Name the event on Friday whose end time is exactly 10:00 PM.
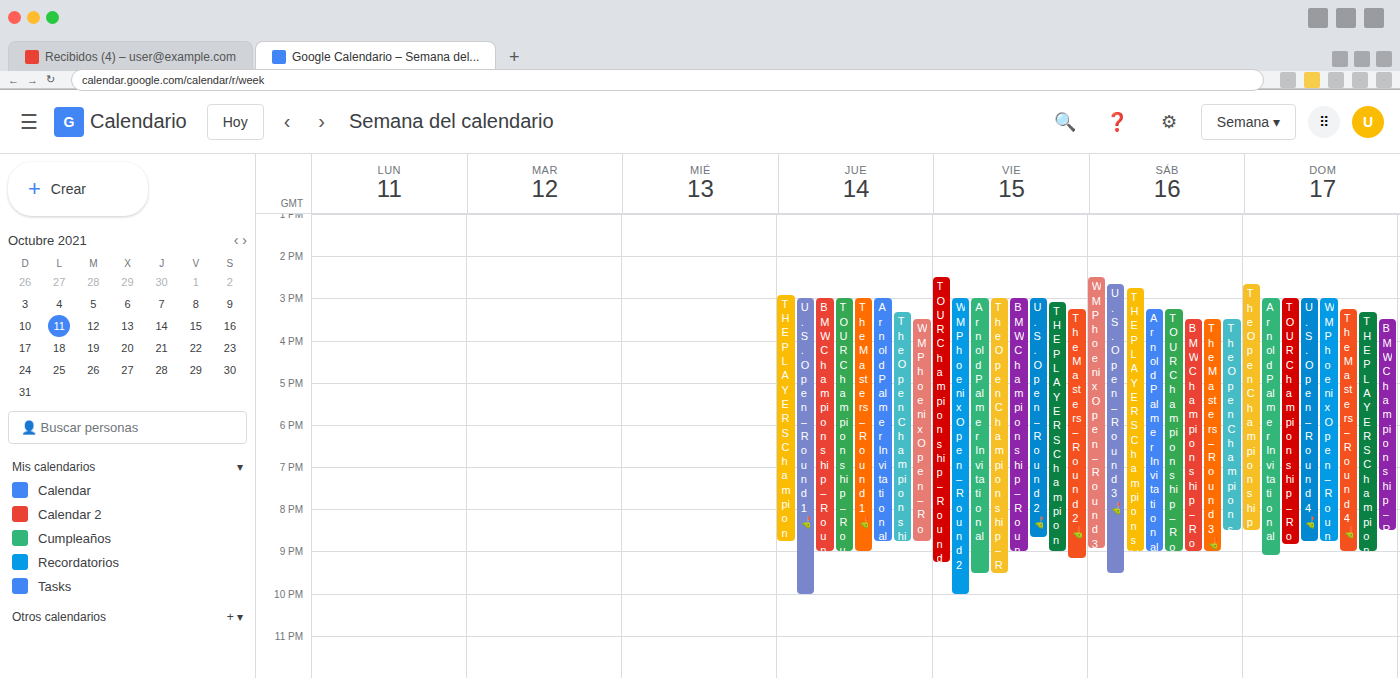
"WM Phoenix Open – Round 2"